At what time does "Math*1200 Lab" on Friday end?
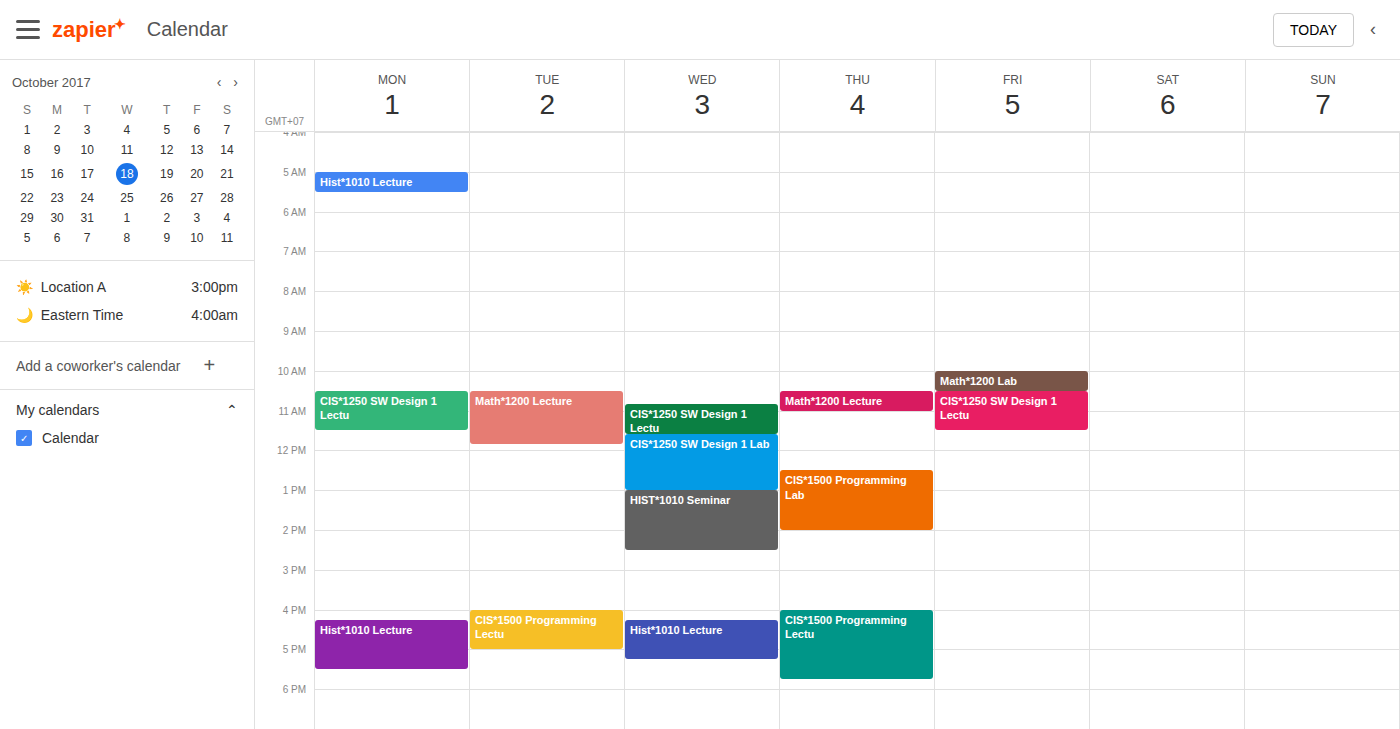
10:30 AM